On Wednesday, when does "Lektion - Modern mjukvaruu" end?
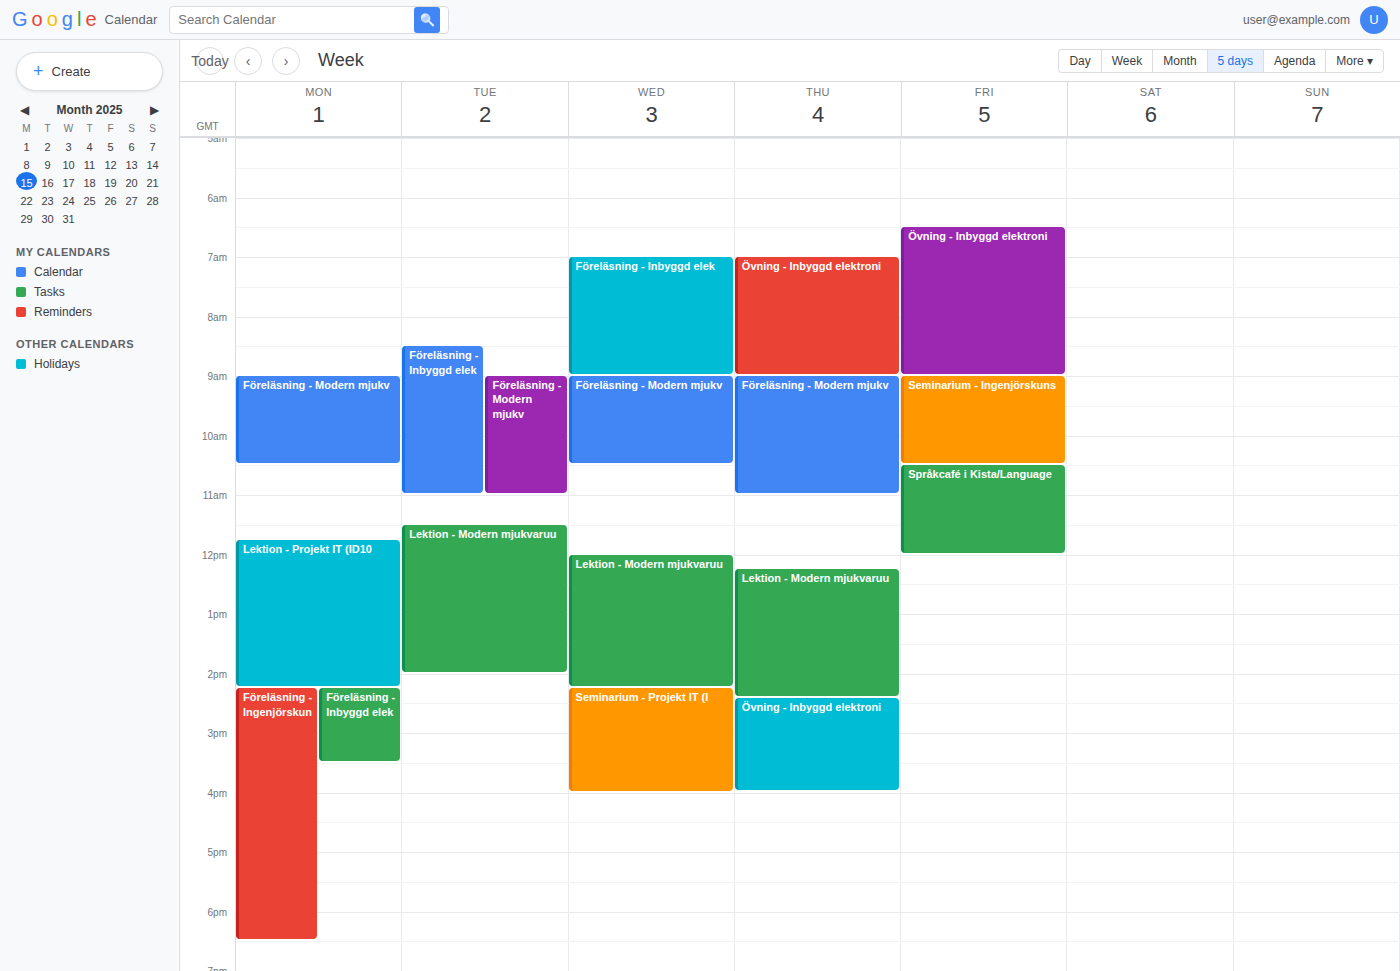
2:15 PM